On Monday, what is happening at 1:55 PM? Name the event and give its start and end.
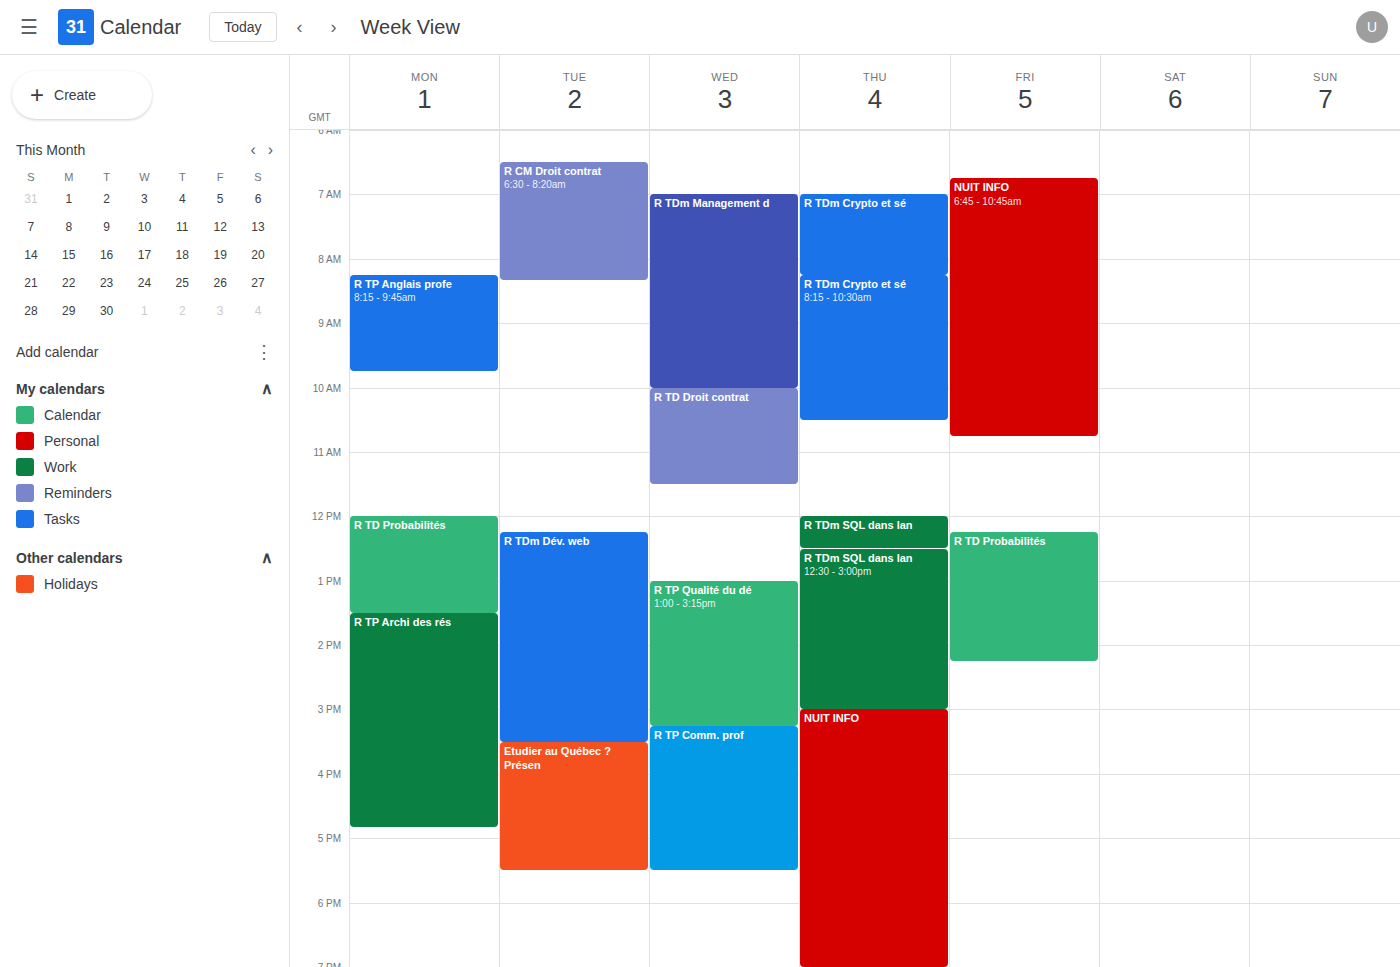
"R TP Archi des rés", 1:30 PM to 4:50 PM